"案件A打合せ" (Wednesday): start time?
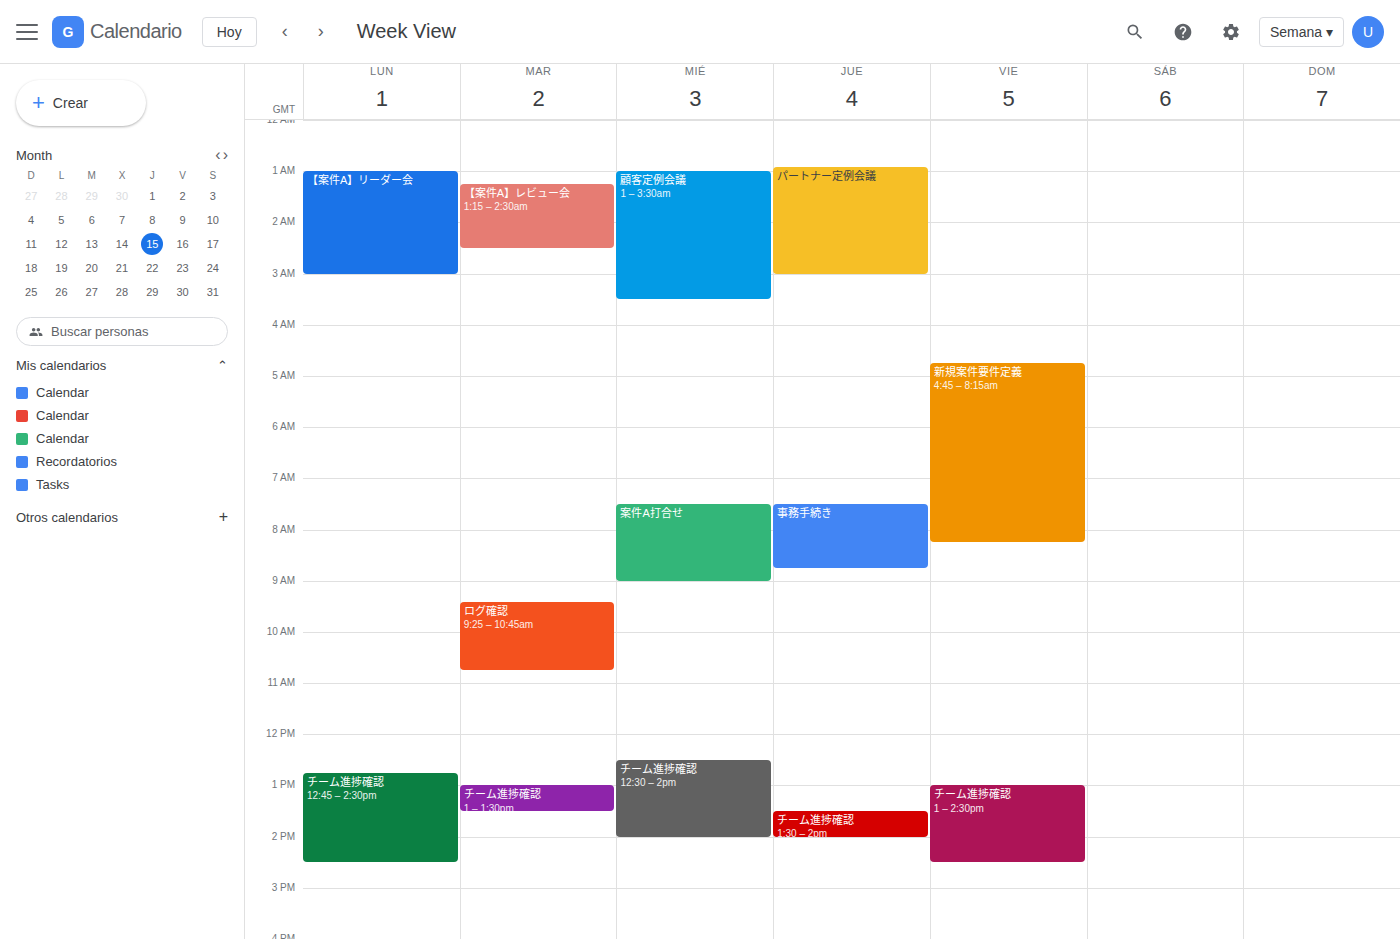
7:30 AM